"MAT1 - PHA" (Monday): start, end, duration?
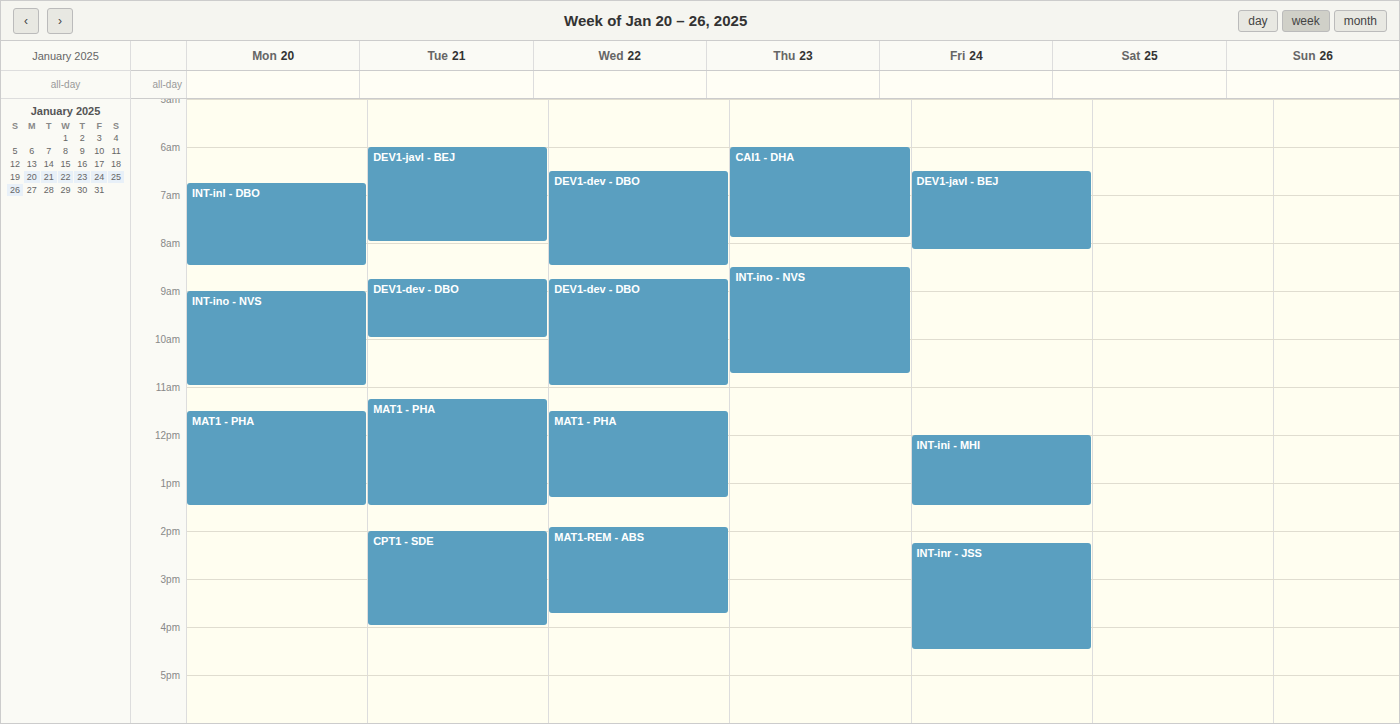
11:30 AM to 1:30 PM, 2 hours